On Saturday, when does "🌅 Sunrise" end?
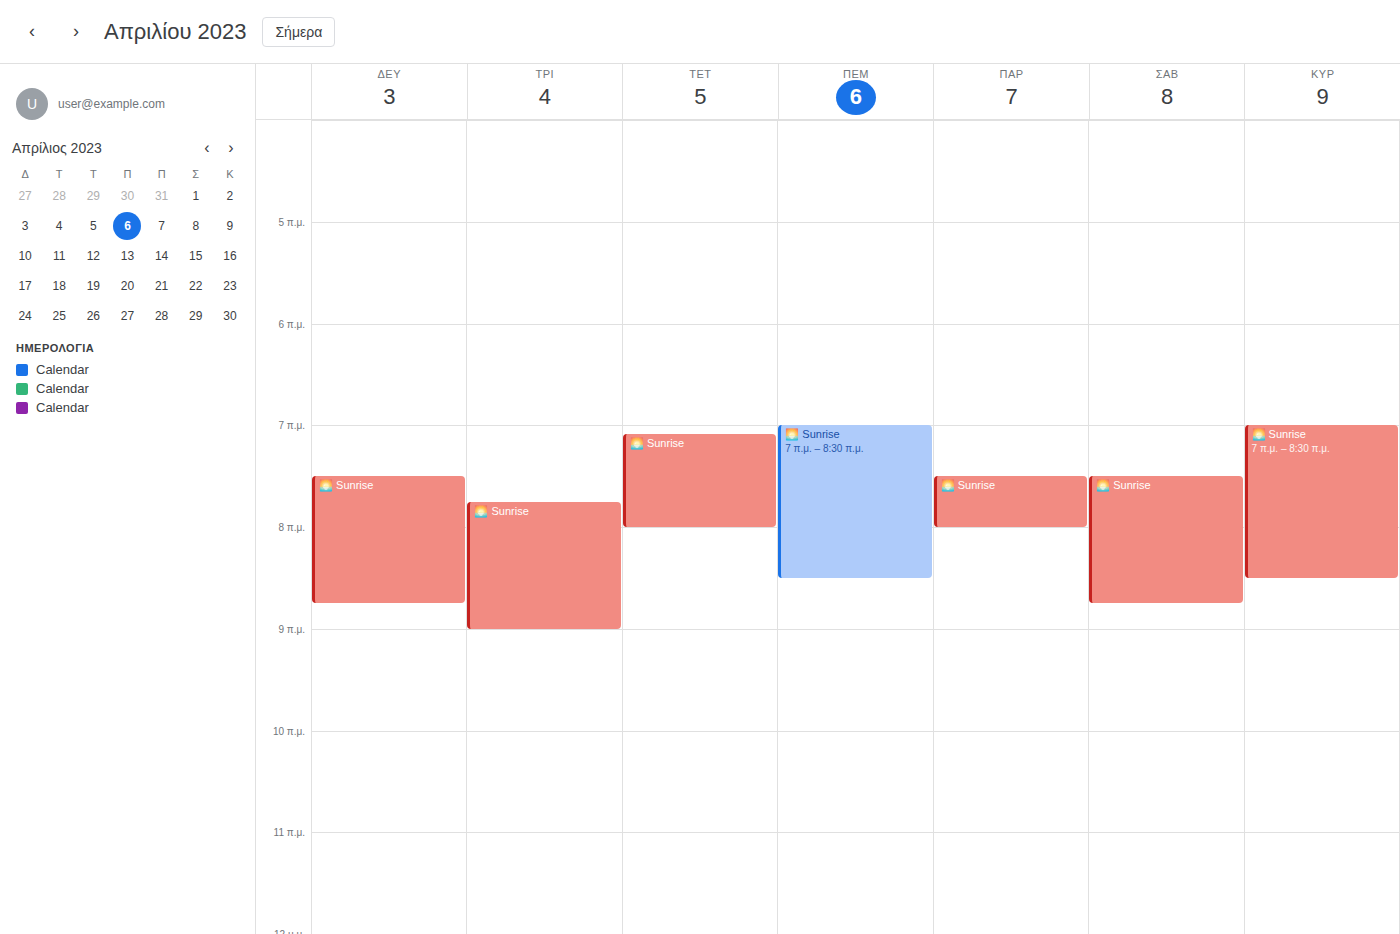
8:45 AM